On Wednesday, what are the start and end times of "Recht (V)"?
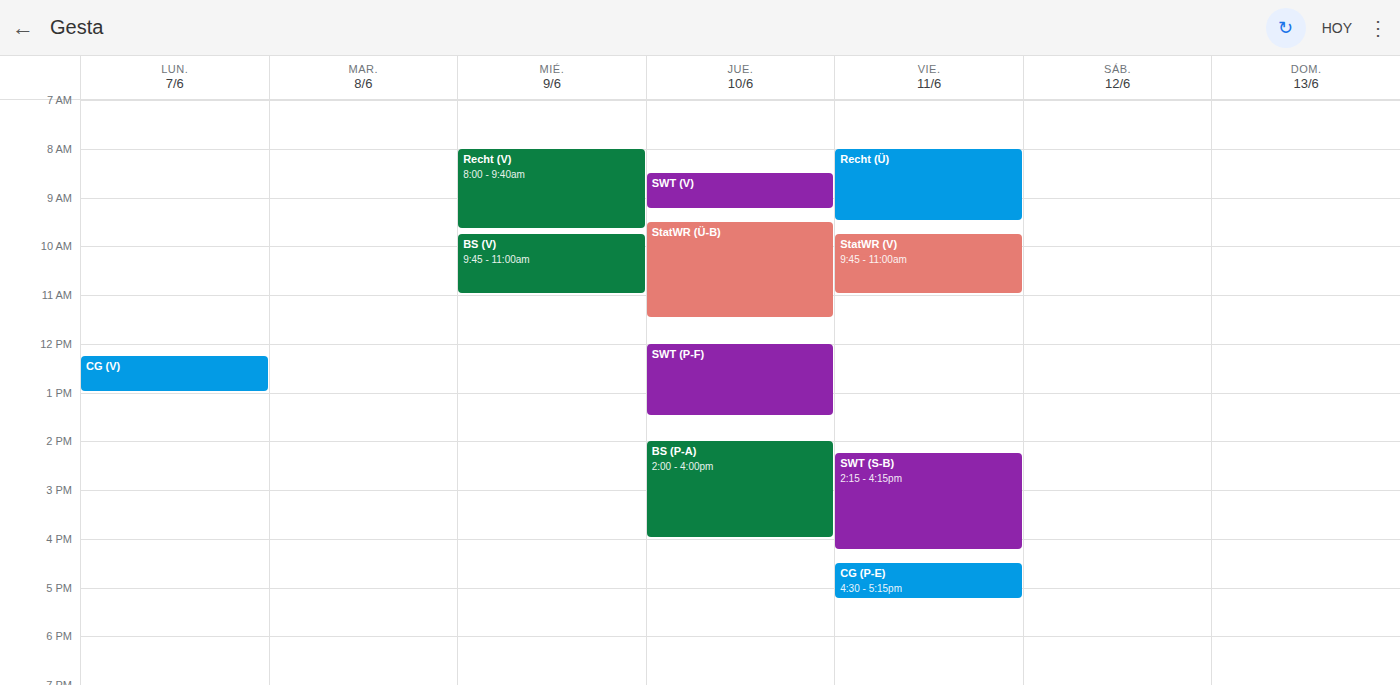
8:00 AM to 9:40 AM